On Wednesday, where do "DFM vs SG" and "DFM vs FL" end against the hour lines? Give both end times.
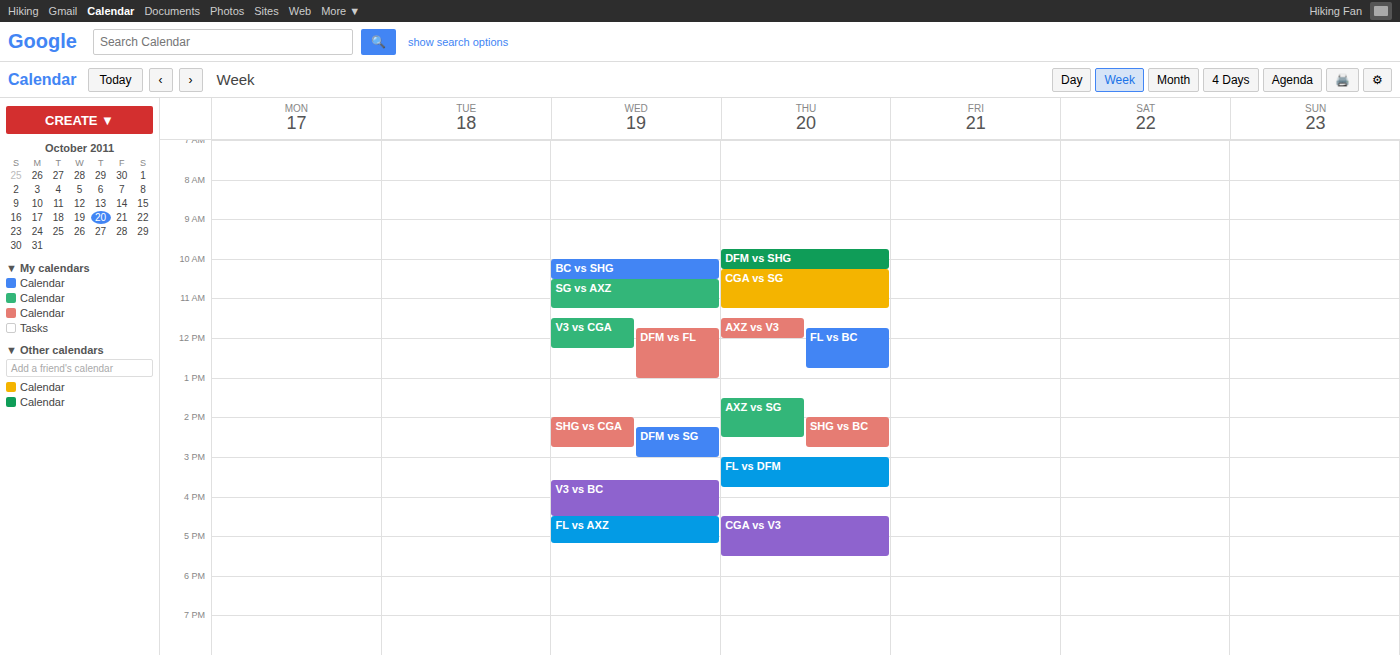
"DFM vs SG": 3:00 PM, exactly on the 3 PM line. "DFM vs FL": 1:00 PM, exactly on the 1 PM line.